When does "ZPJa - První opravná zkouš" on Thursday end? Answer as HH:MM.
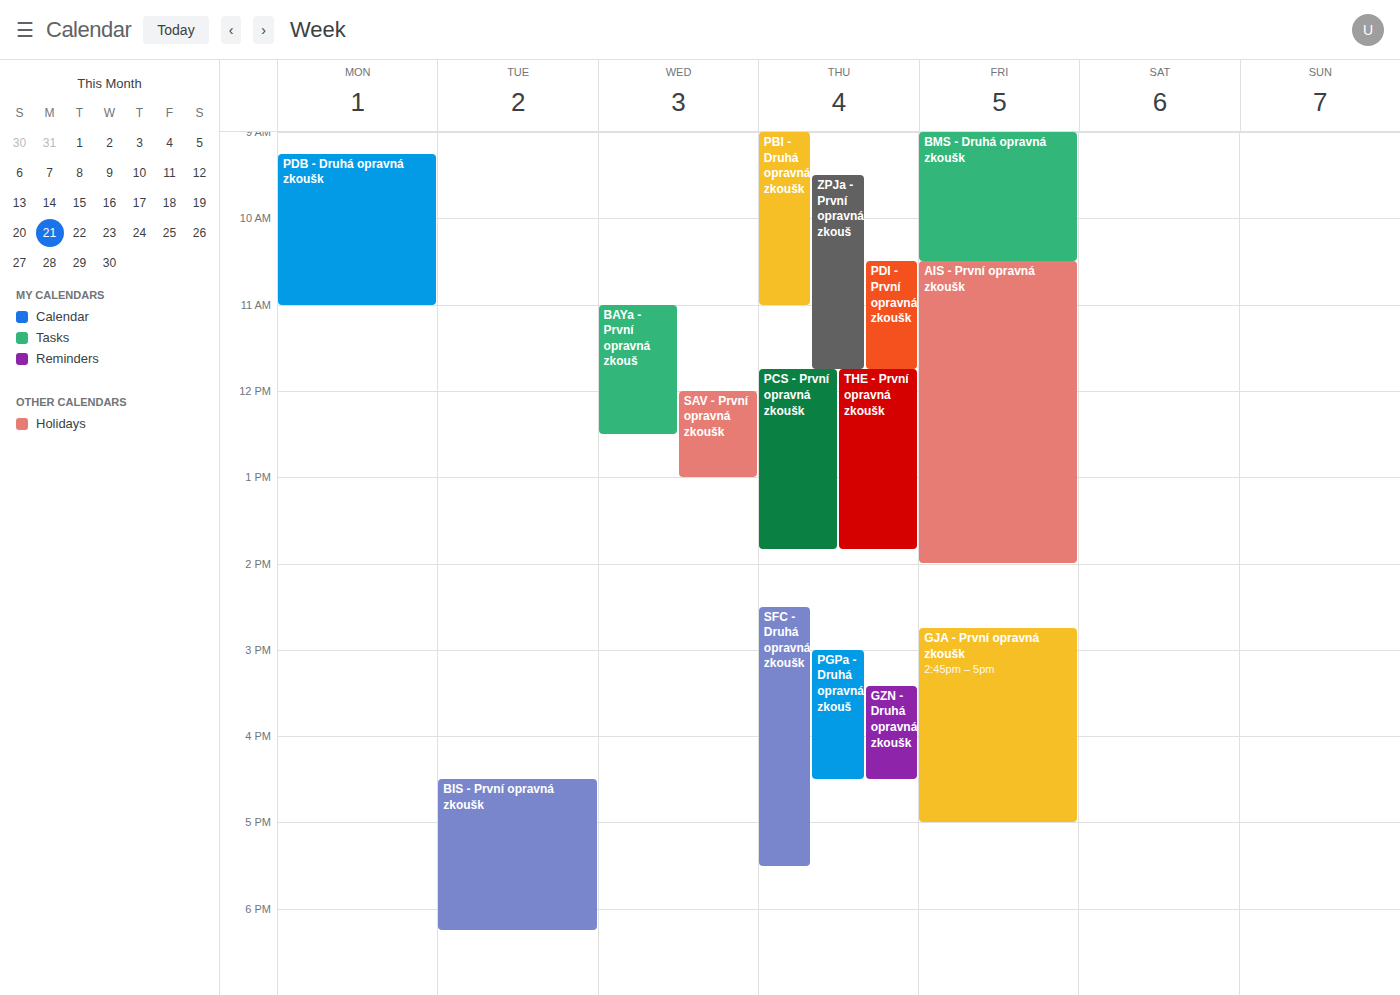
11:45